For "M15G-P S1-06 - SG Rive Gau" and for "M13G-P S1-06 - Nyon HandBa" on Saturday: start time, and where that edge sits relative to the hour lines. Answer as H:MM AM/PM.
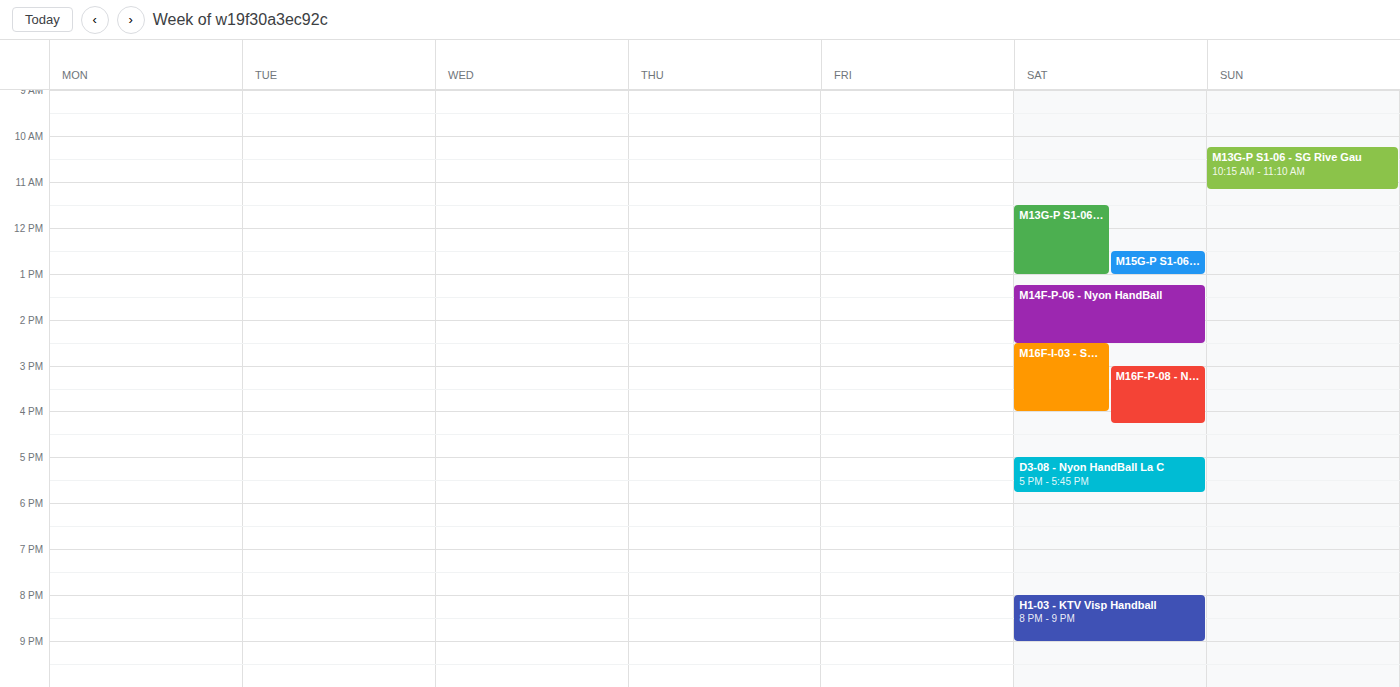
"M15G-P S1-06 - SG Rive Gau": 12:30 PM, halfway between the 12 PM and 1 PM lines. "M13G-P S1-06 - Nyon HandBa": 11:30 AM, halfway between the 11 AM and 12 PM lines.